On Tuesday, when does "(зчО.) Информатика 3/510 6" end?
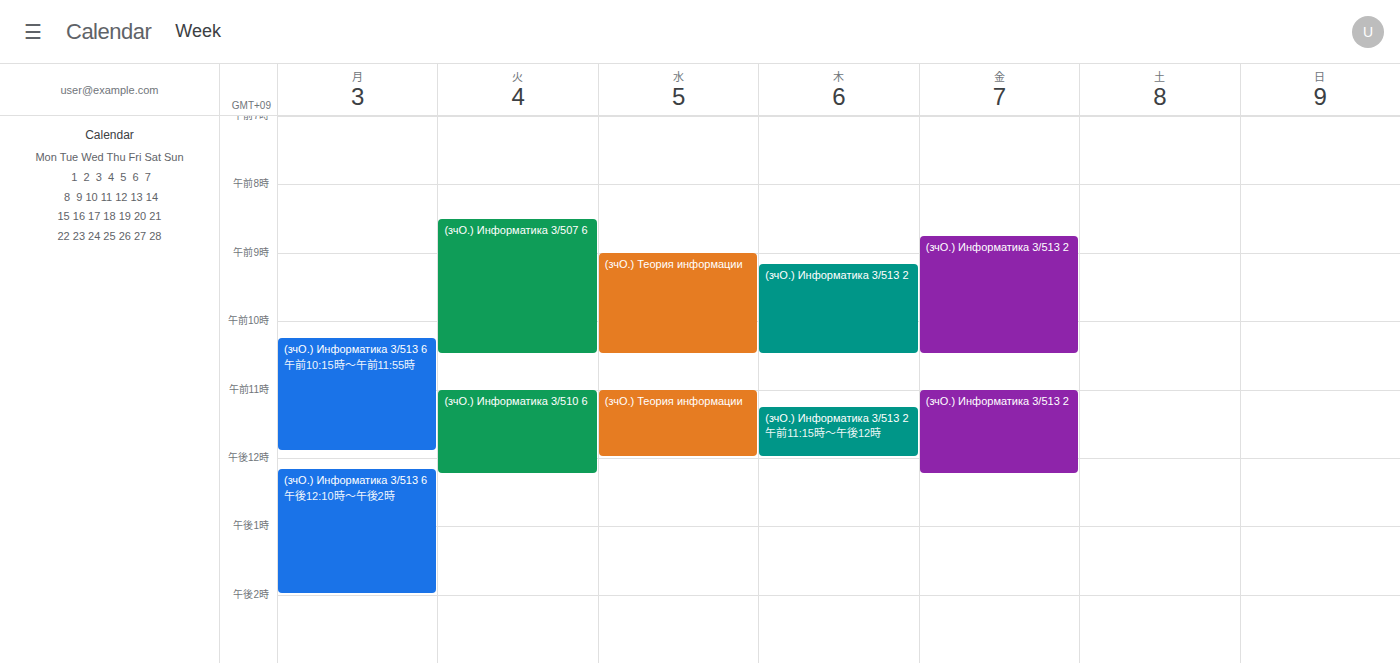
12:15 PM